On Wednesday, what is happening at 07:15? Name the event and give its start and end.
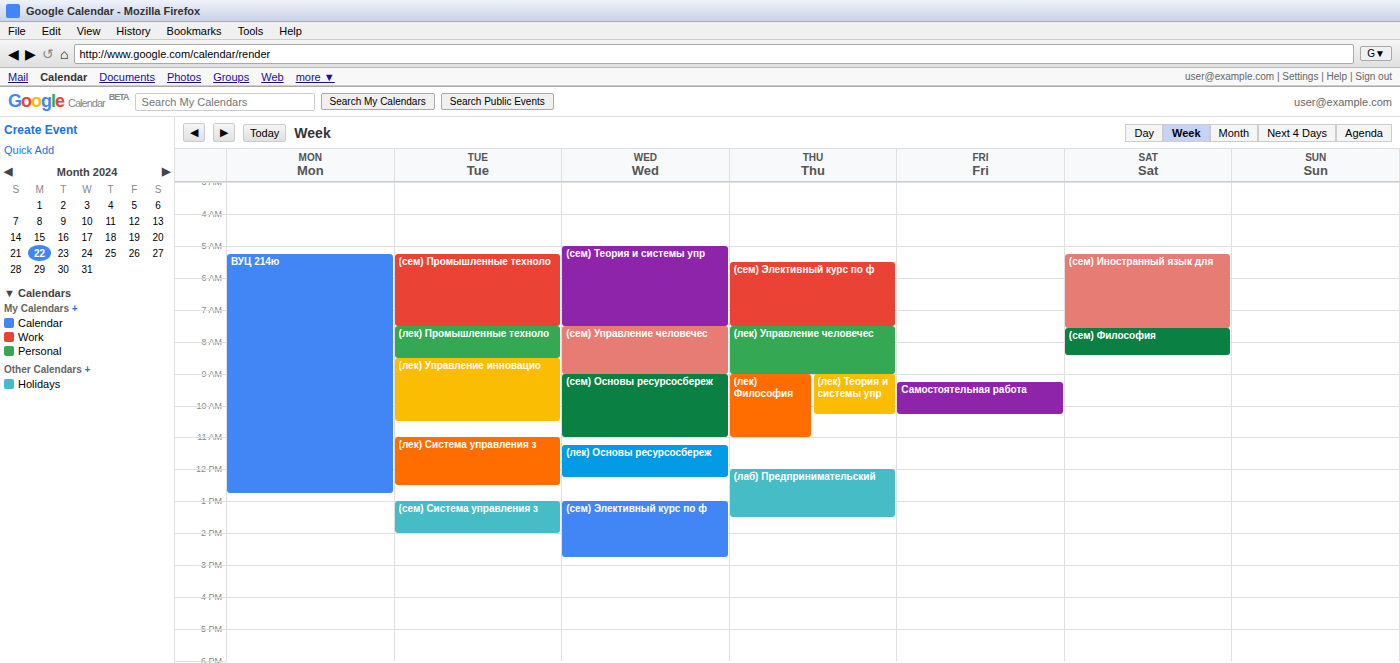
"(сем) Теория и системы упр", 05:00 to 07:30